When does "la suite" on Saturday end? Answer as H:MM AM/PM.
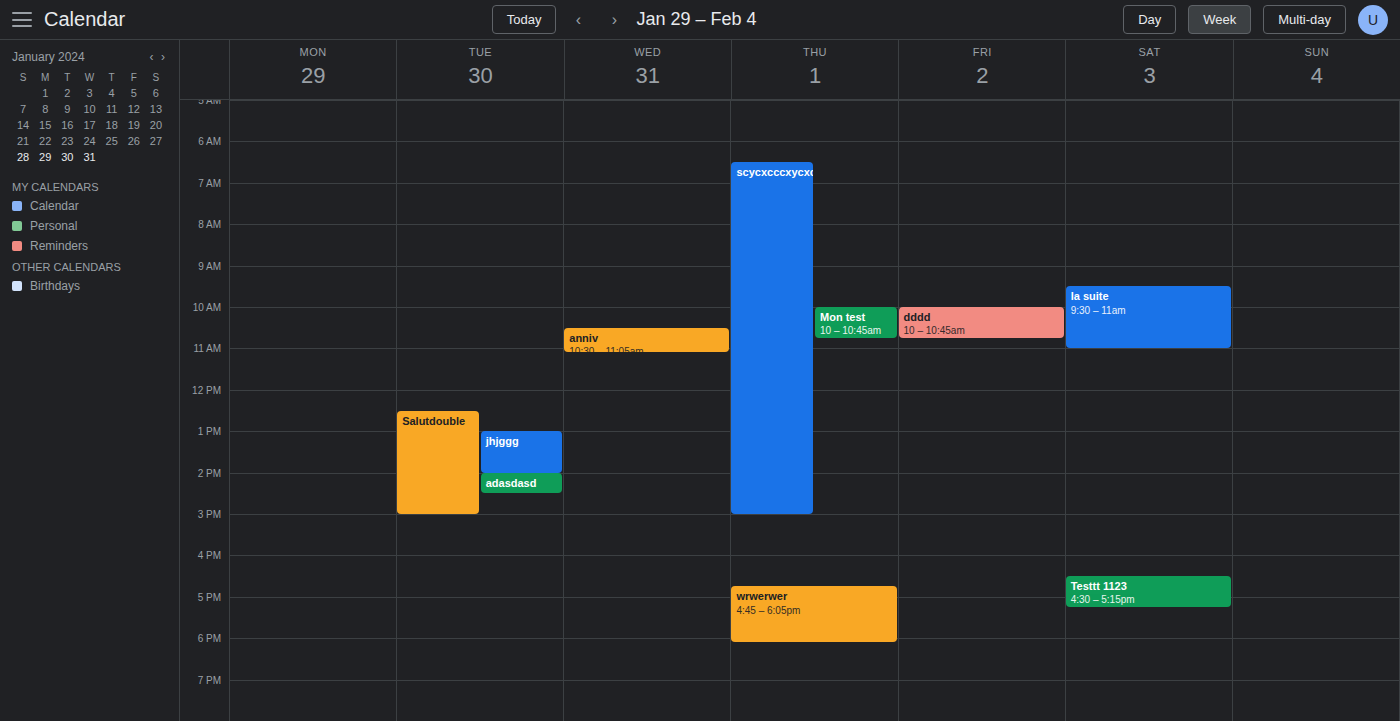
11:00 AM